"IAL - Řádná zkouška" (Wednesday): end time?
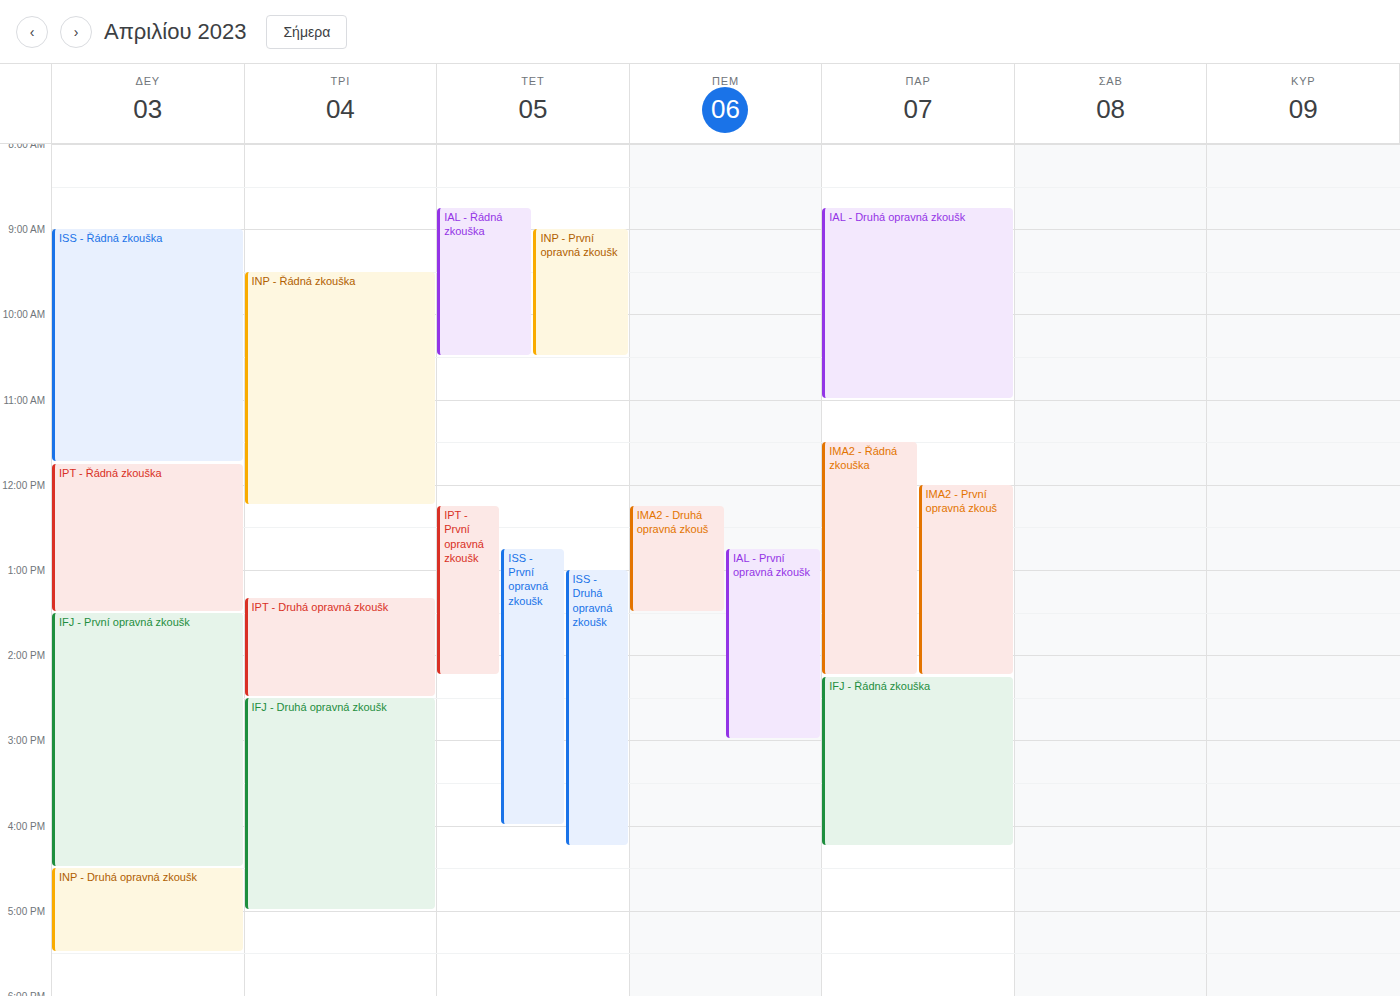
10:30 AM